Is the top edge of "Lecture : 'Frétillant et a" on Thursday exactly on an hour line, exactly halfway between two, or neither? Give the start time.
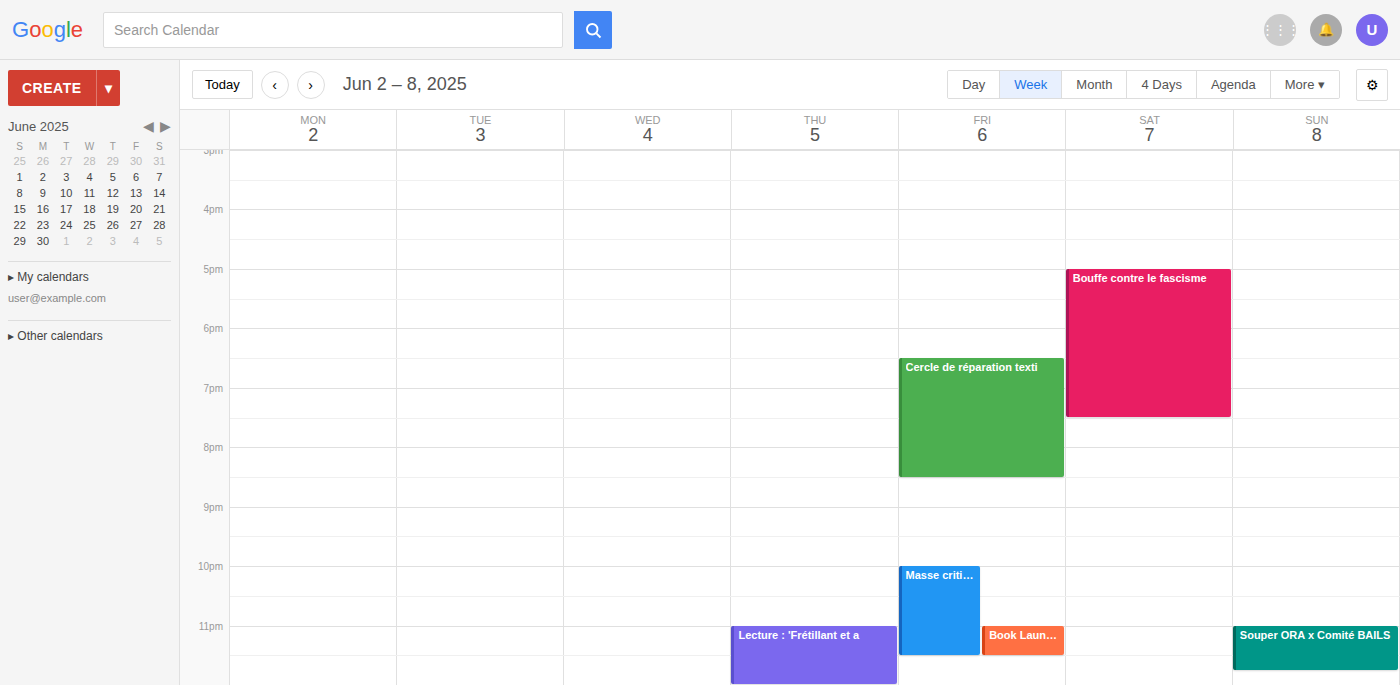
11:00 PM -- exactly on the 11 PM line.